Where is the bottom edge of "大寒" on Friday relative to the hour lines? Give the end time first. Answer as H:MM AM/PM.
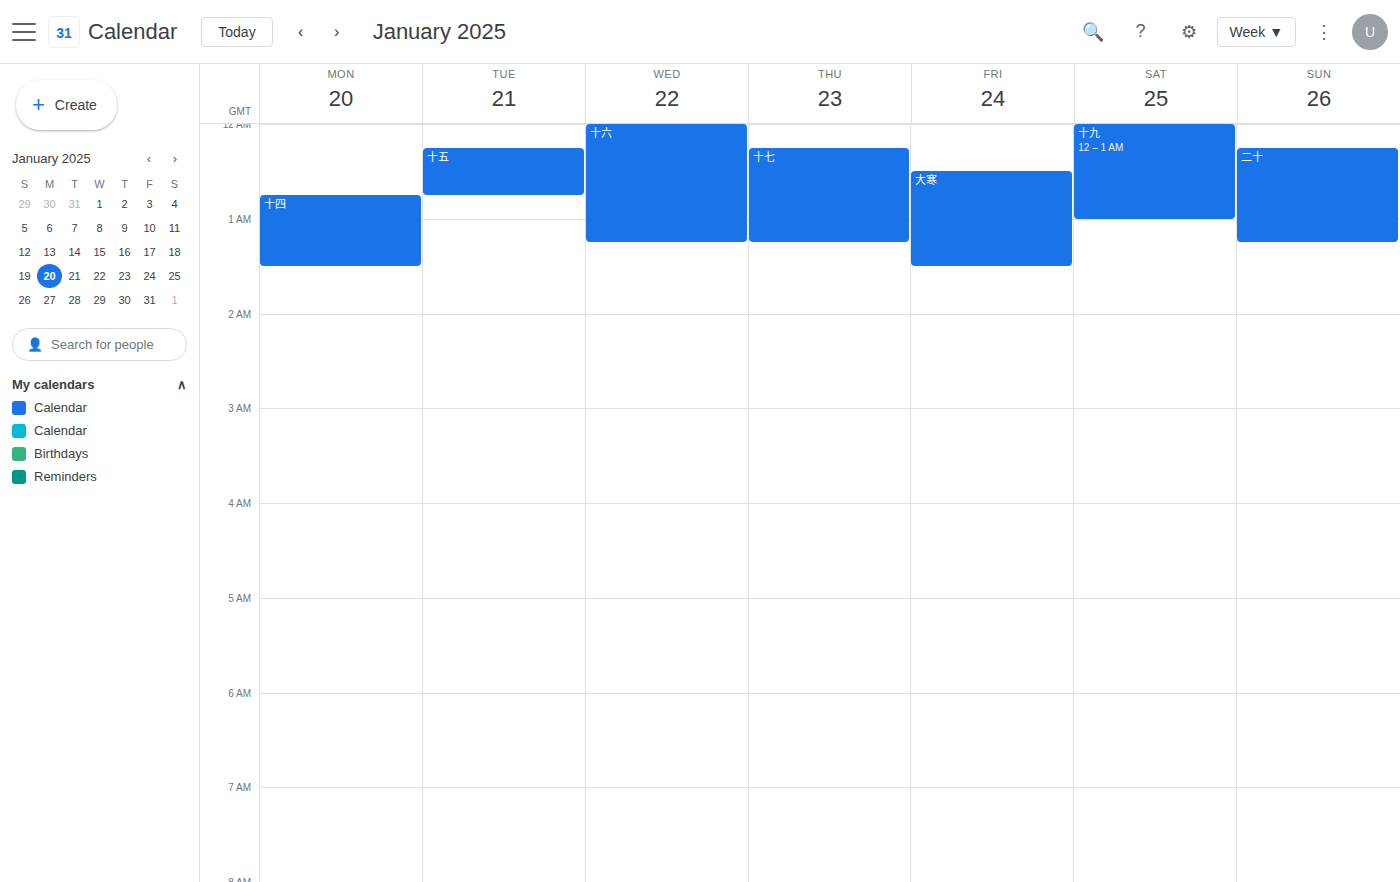
1:30 AM -- halfway between the 1 AM and 2 AM lines.